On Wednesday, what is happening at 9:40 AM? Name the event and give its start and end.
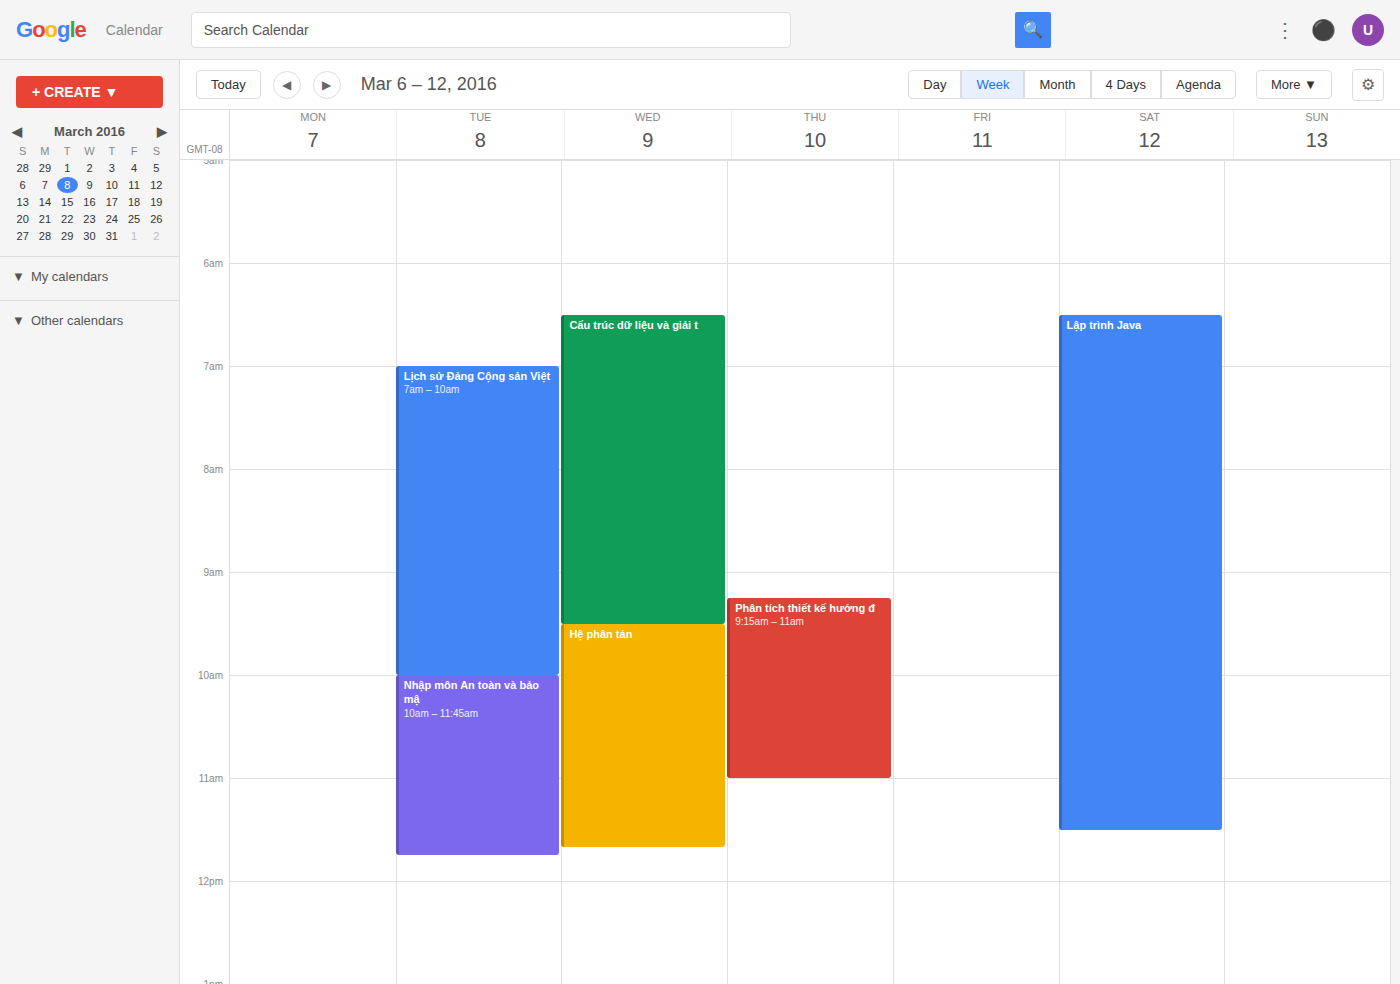
"Hệ phân tán", 9:30 AM to 11:40 AM